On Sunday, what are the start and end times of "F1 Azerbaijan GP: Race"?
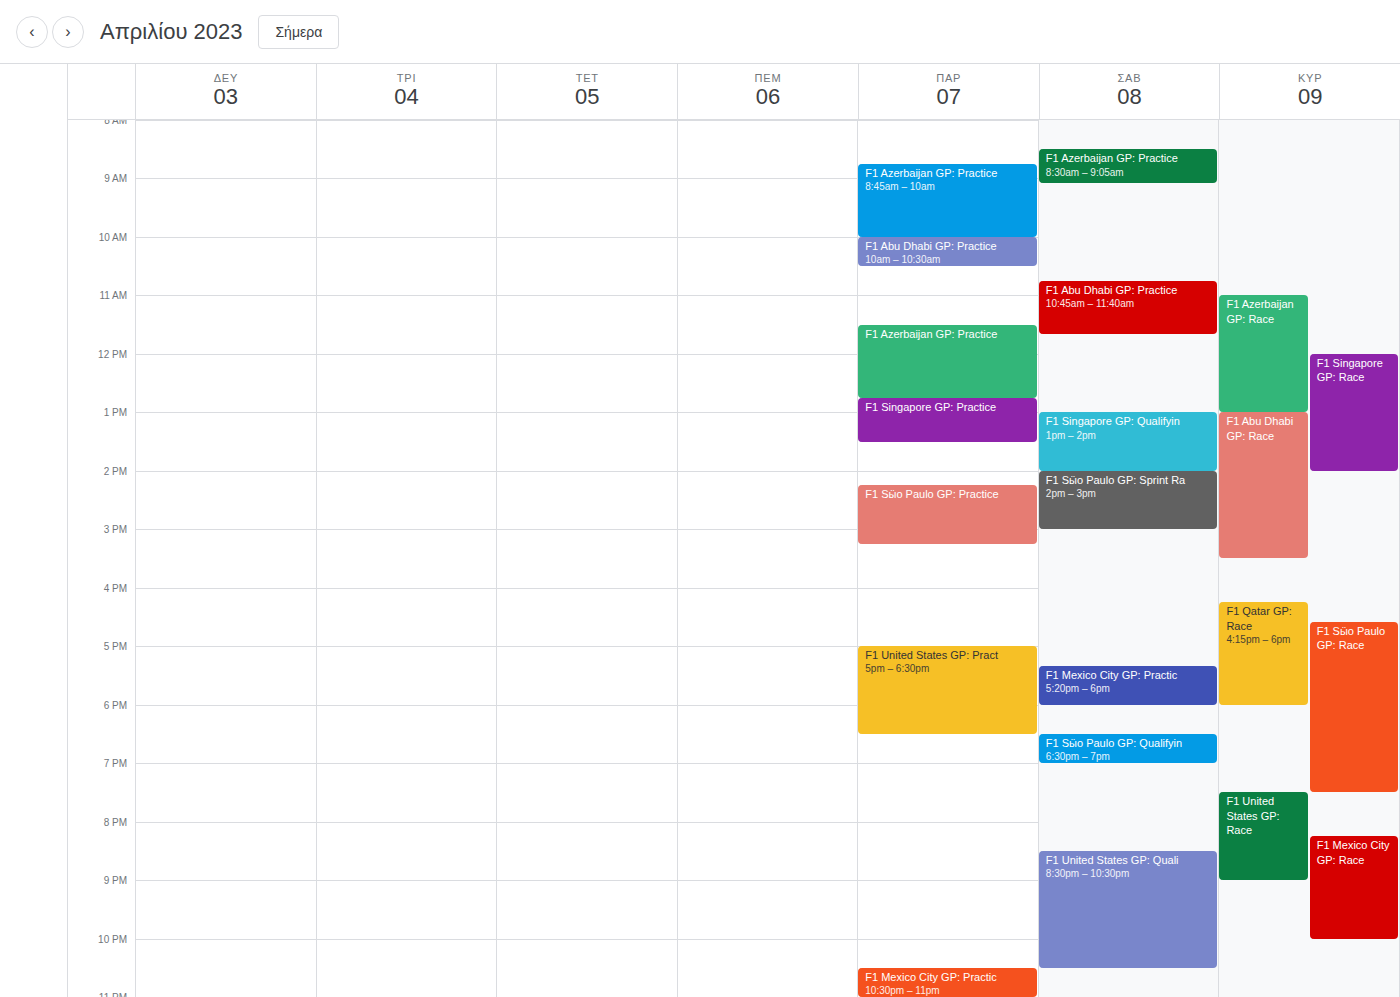
11:00 AM to 1:00 PM